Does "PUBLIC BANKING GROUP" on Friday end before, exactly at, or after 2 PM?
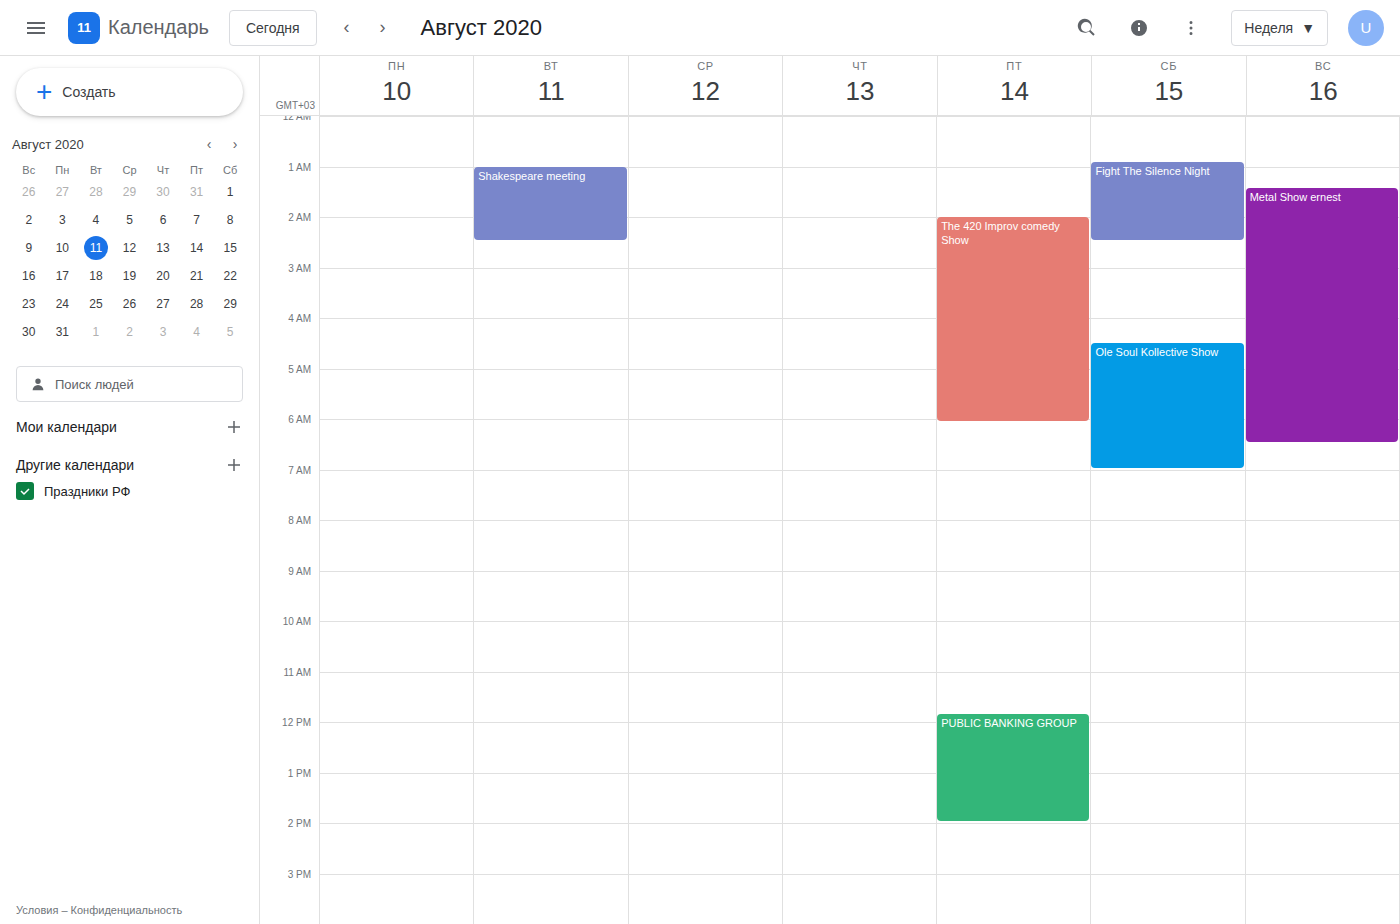
2:00 PM -- exactly at 2 PM, on the 2 PM line.